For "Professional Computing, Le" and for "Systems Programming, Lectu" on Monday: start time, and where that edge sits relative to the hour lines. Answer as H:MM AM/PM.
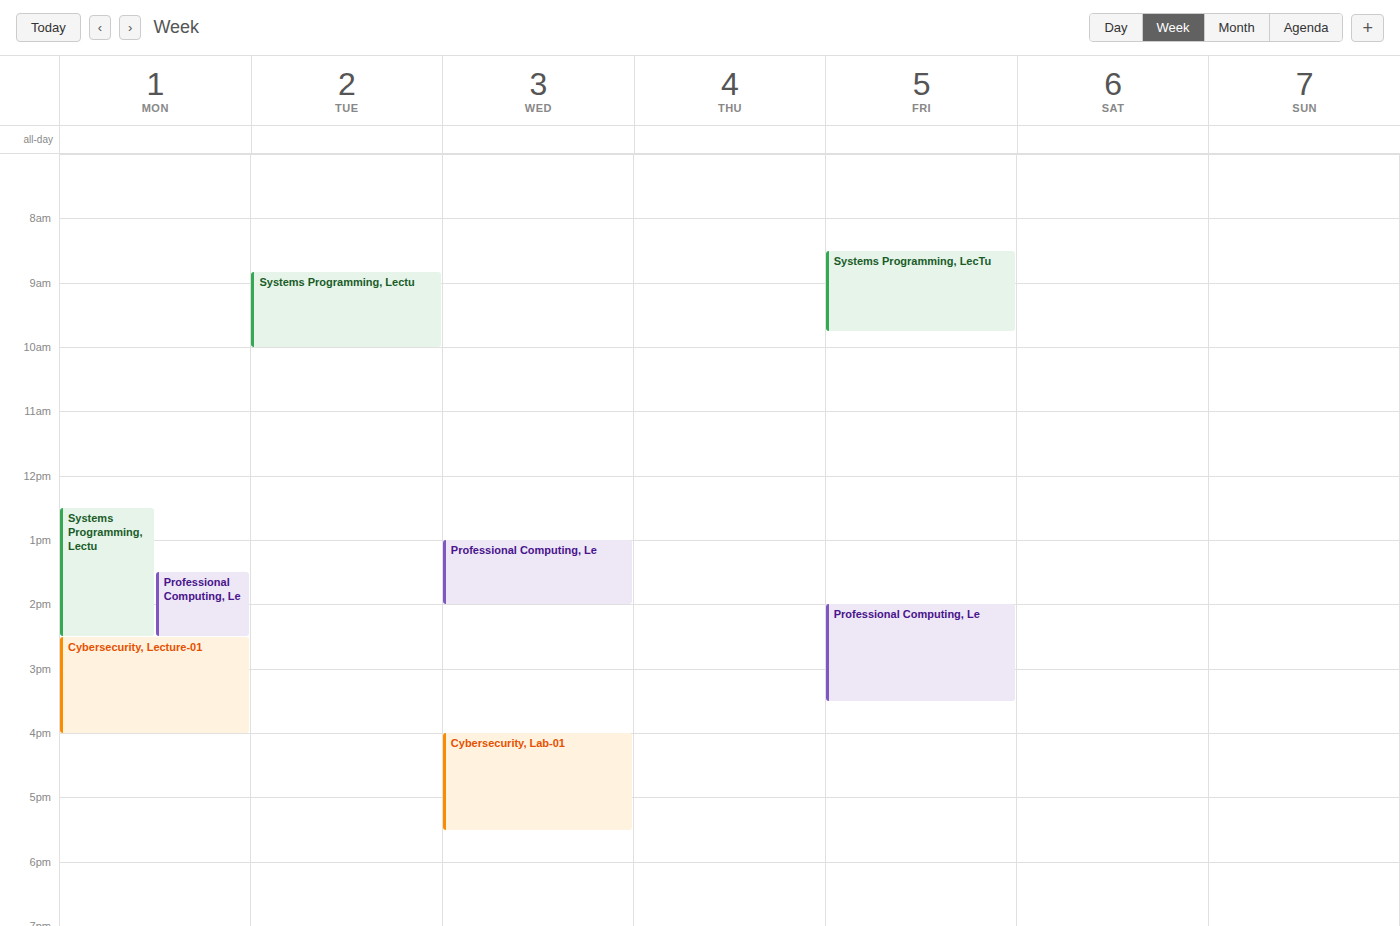
"Professional Computing, Le": 1:30 PM, halfway between the 1 PM and 2 PM lines. "Systems Programming, Lectu": 12:30 PM, halfway between the 12 PM and 1 PM lines.